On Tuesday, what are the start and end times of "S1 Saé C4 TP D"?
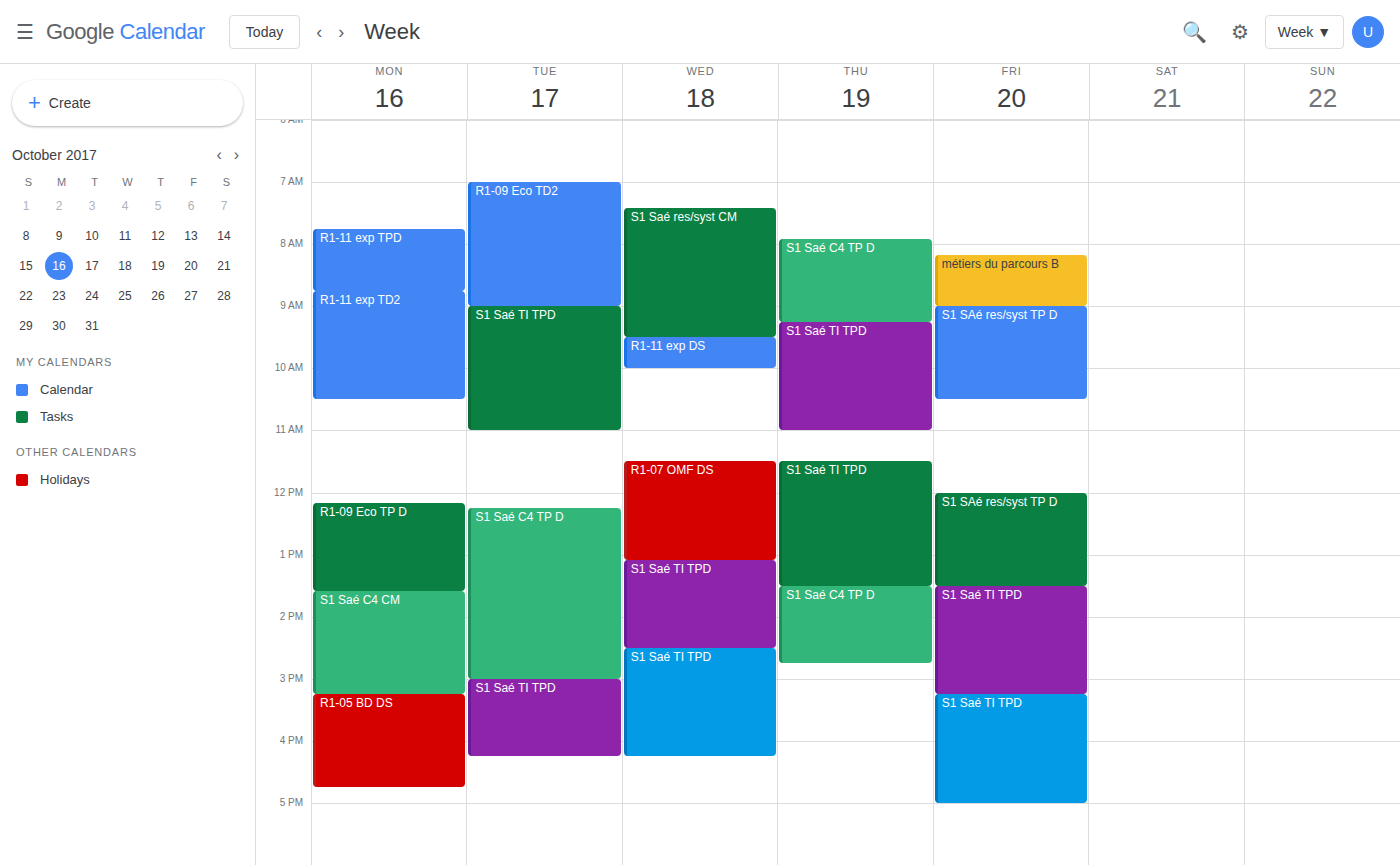
12:15 PM to 3:00 PM